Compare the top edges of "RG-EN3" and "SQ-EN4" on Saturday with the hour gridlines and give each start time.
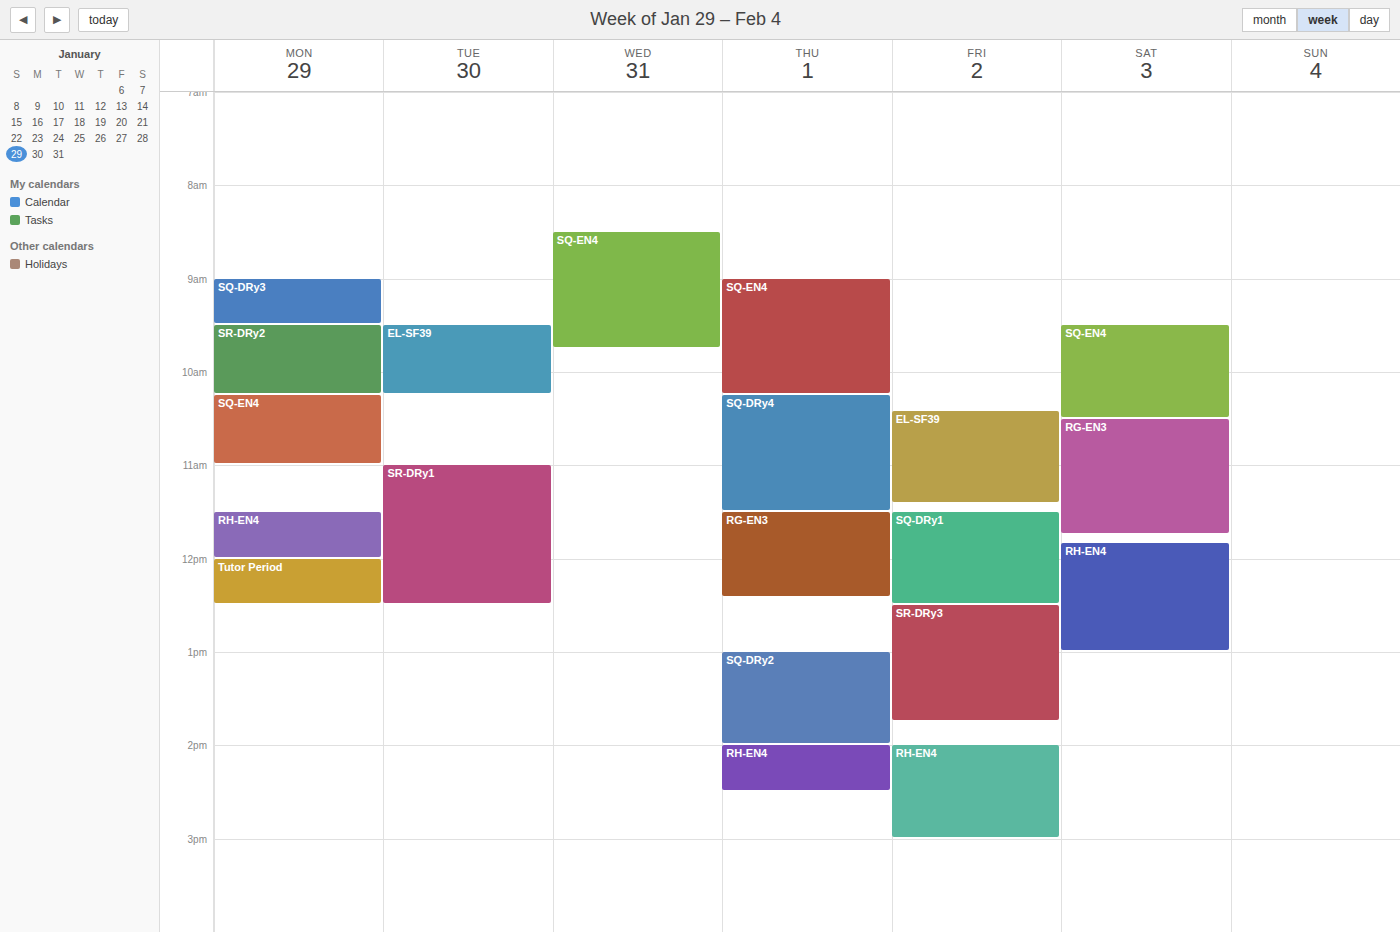
"RG-EN3": 10:30 AM, halfway between the 10 AM and 11 AM lines. "SQ-EN4": 9:30 AM, halfway between the 9 AM and 10 AM lines.